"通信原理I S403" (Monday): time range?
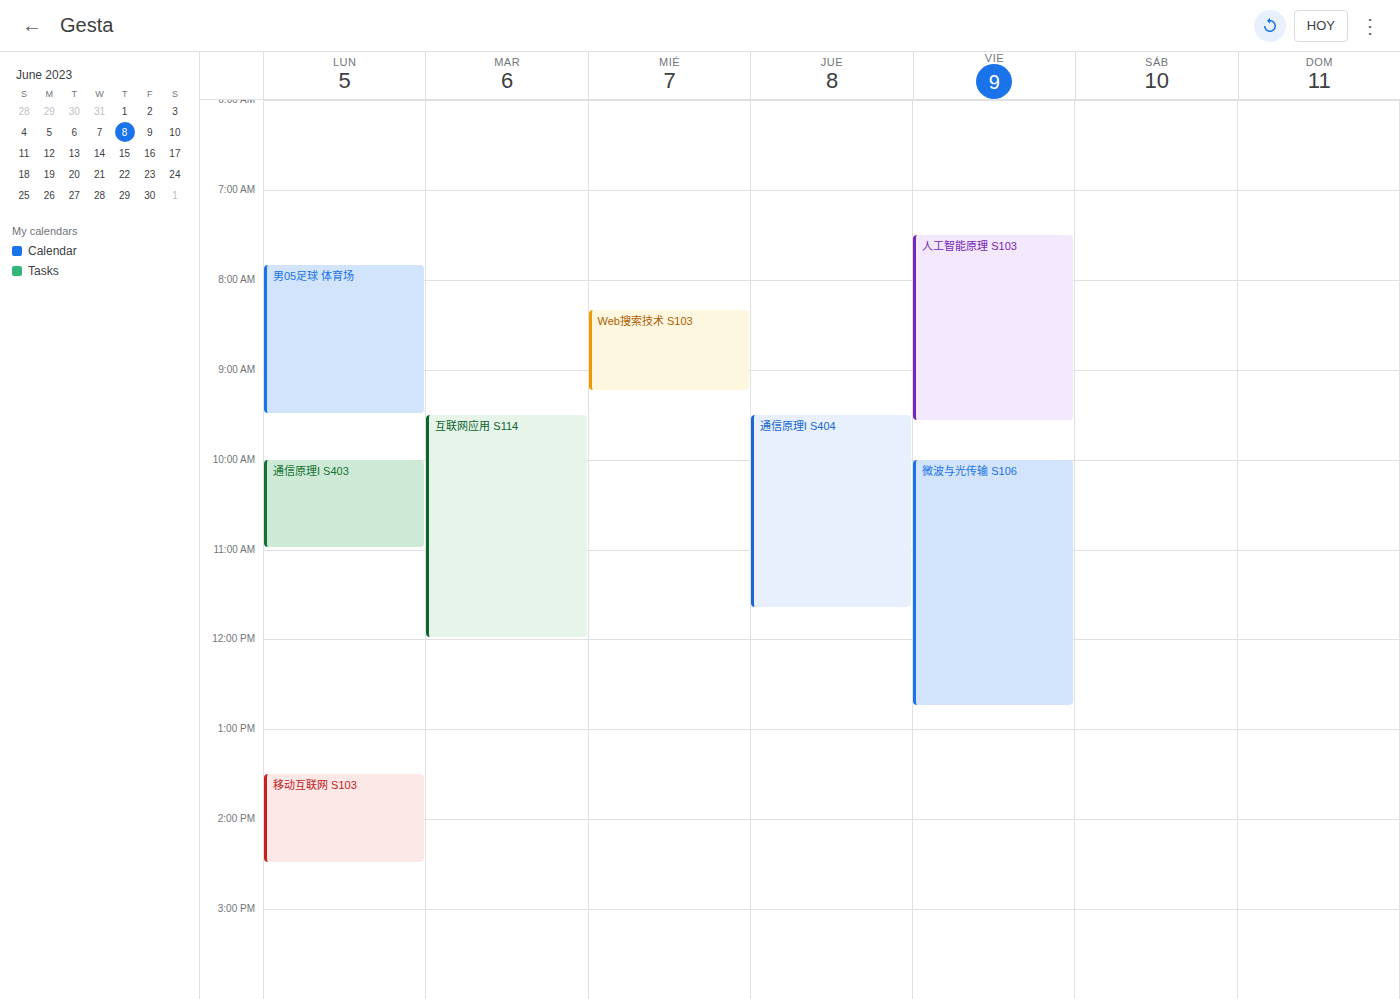
10:00 AM to 11:00 AM